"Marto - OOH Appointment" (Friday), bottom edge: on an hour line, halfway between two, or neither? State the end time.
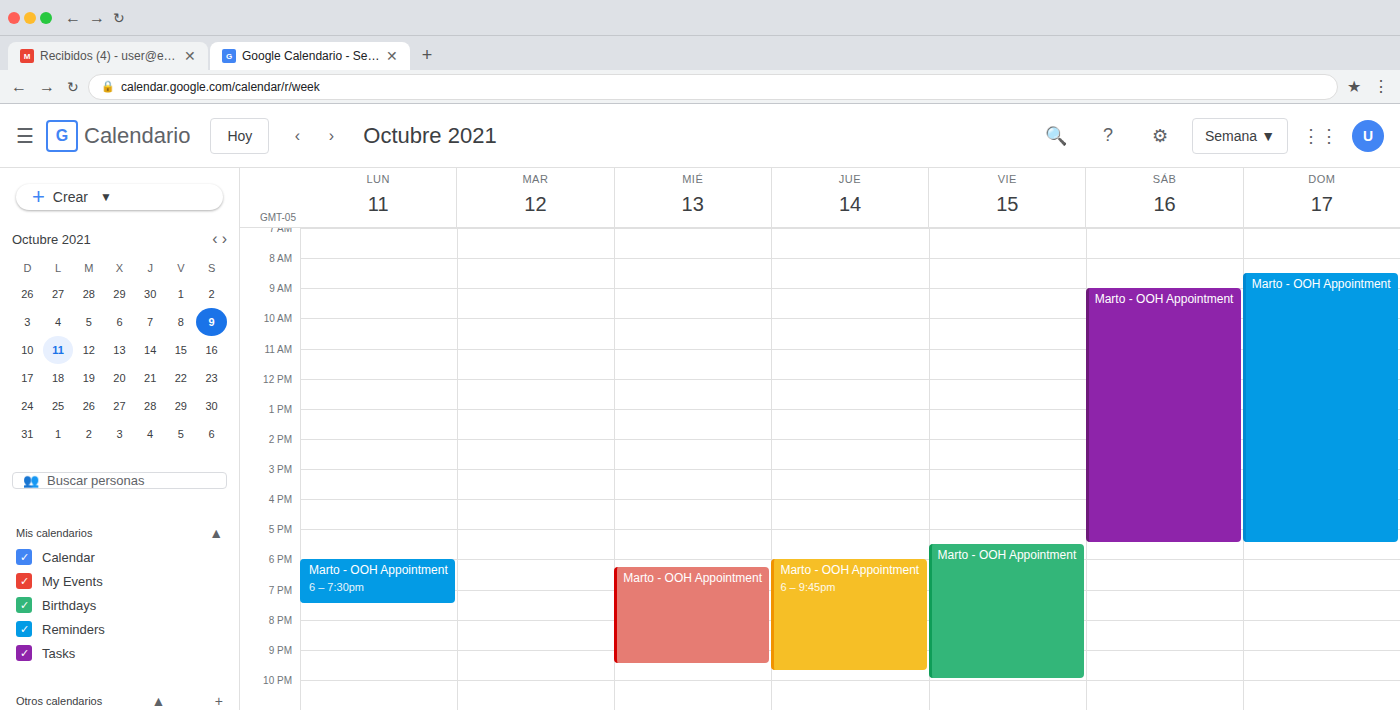
10:00 PM -- exactly on the 10 PM line.